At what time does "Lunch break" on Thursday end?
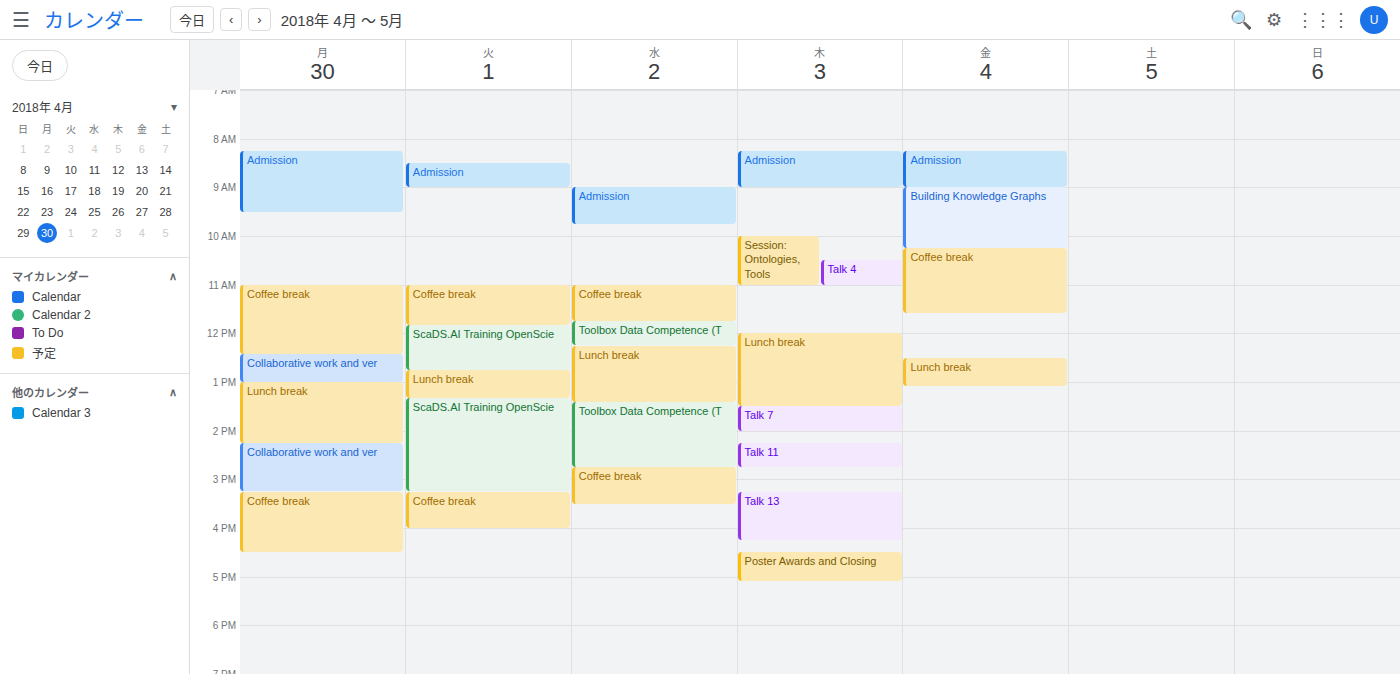
13:30